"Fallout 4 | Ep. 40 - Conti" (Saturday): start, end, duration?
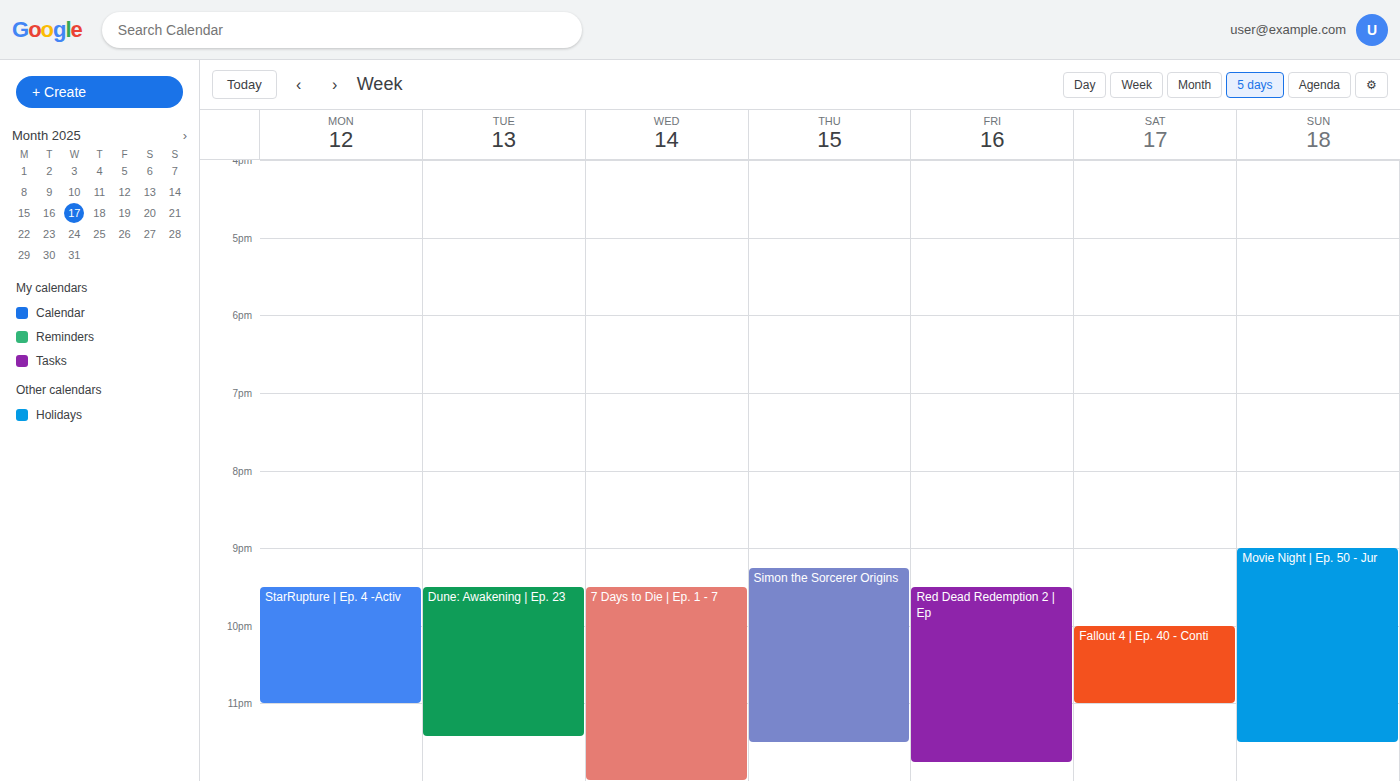
10:00 PM to 11:00 PM, 1 hour